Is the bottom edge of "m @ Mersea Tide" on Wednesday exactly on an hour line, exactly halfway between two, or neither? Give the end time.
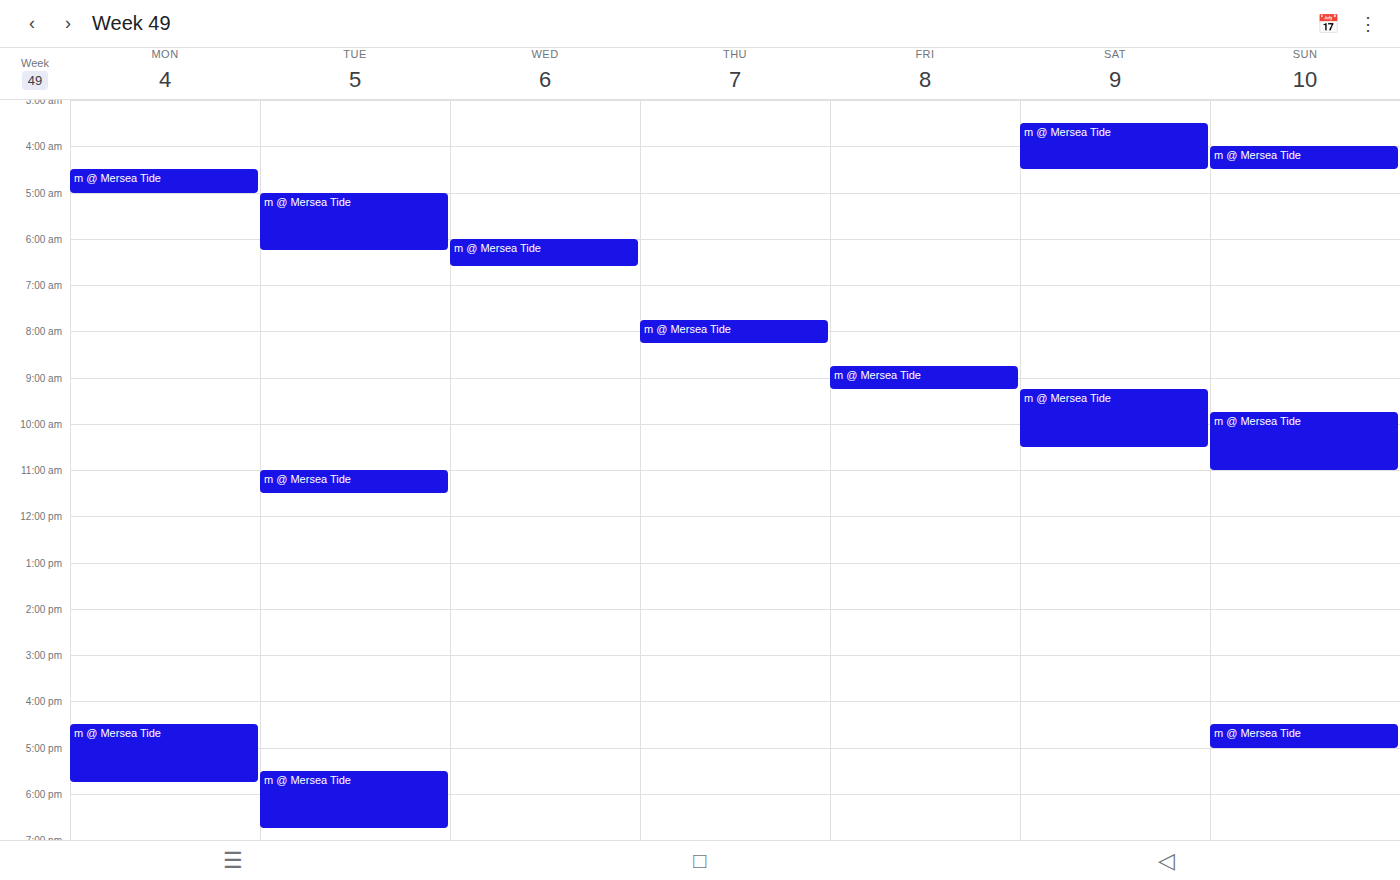
6:35 AM -- neither: 35 minutes below the 6 AM line and 25 minutes above the 7 AM line.